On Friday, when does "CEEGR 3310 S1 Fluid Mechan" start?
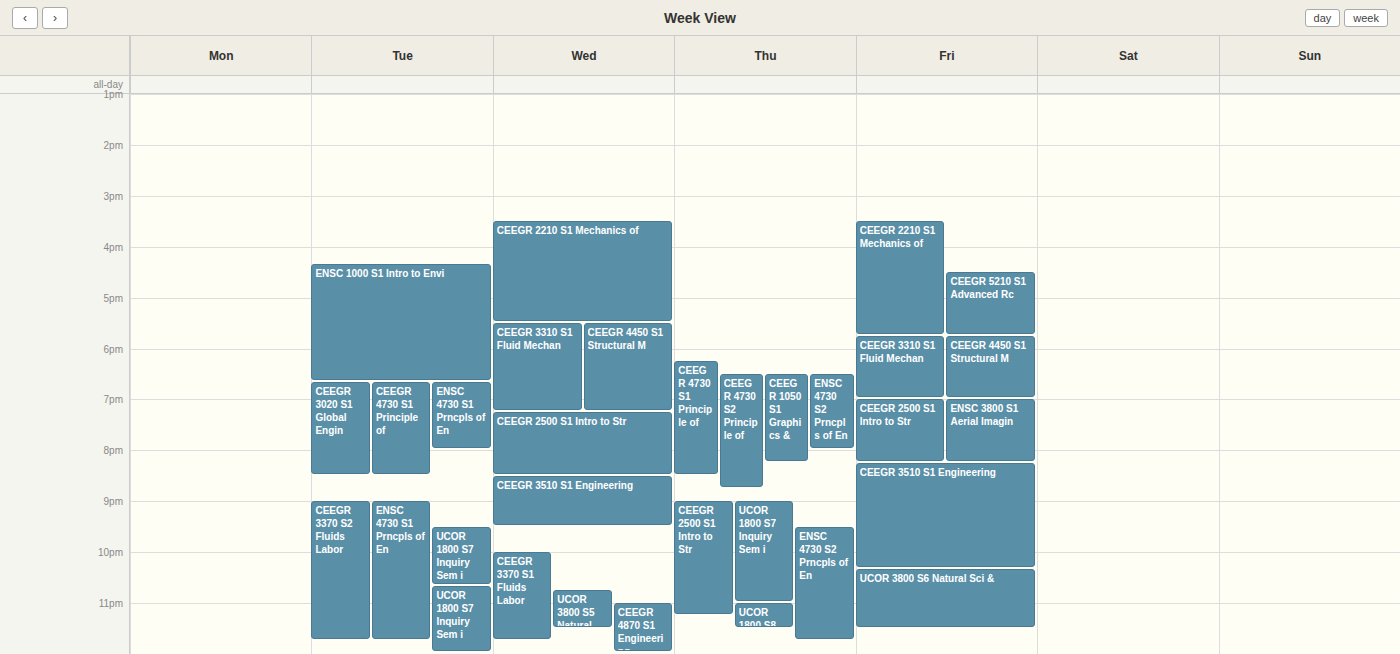
5:45 PM